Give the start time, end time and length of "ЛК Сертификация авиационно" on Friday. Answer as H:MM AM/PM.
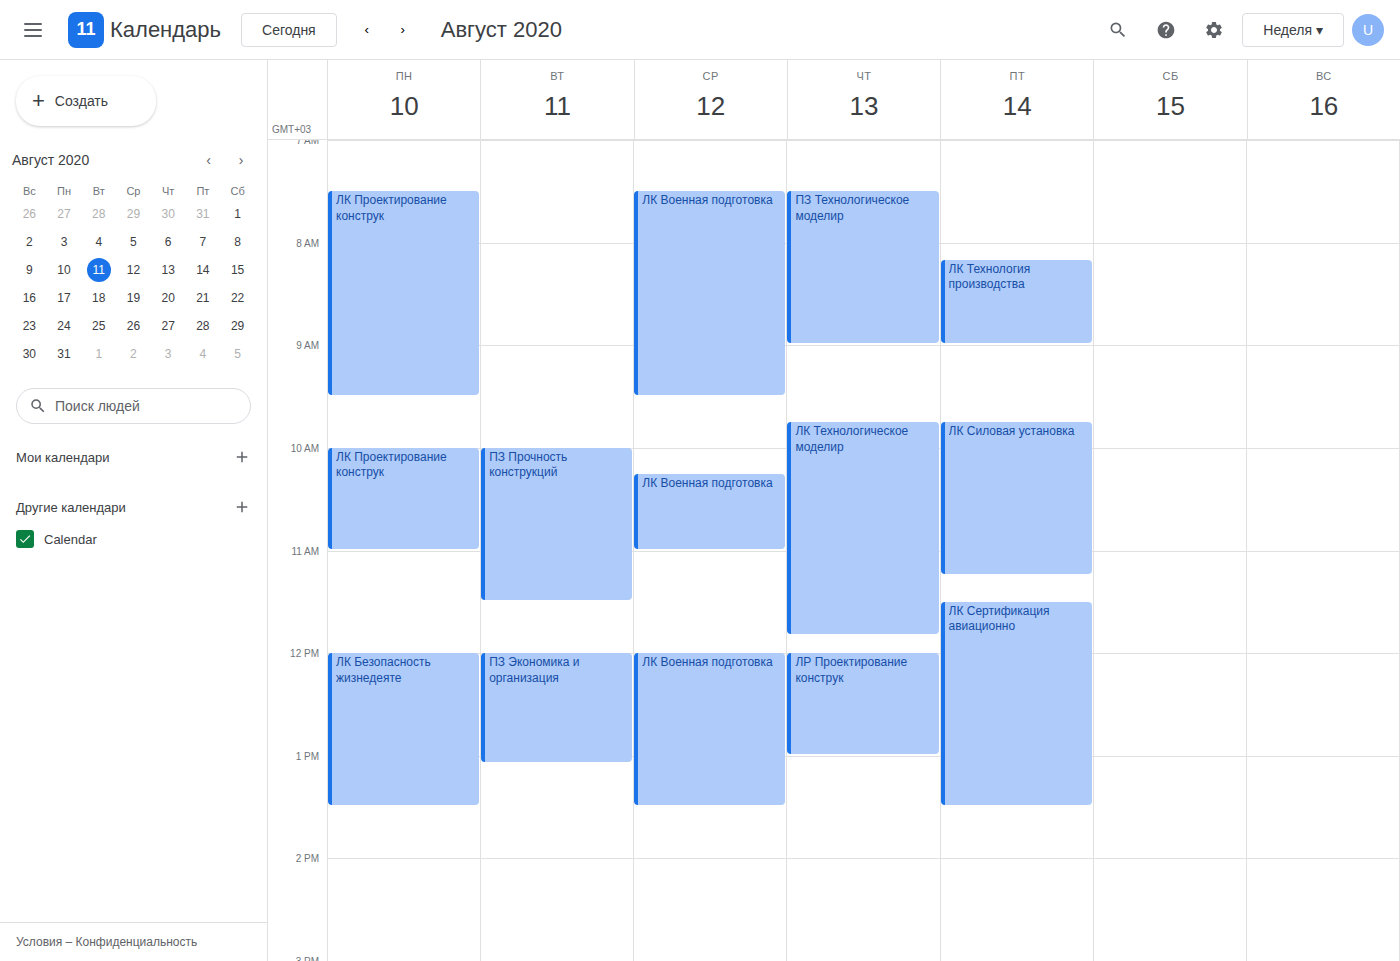
11:30 AM to 1:30 PM, 2 hours